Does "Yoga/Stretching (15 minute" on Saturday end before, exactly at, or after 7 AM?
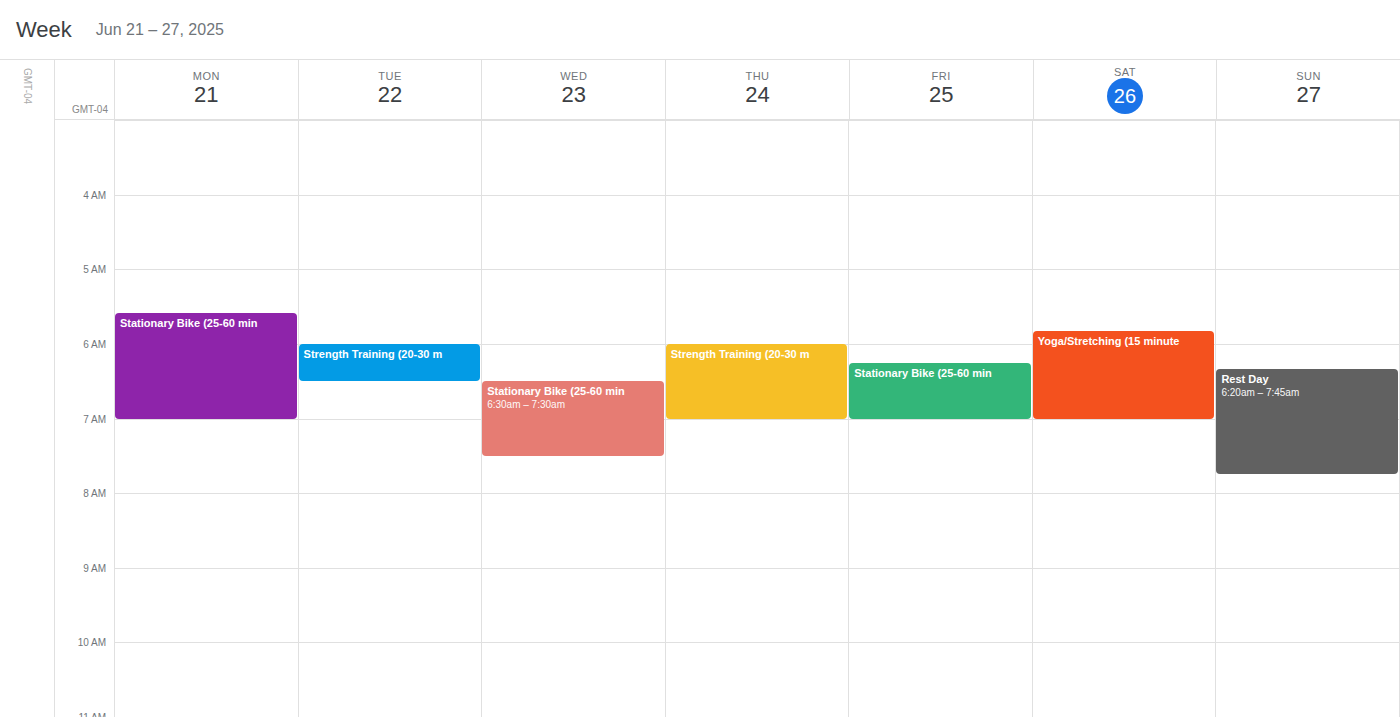
7:00 AM -- exactly at 7 AM, on the 7 AM line.